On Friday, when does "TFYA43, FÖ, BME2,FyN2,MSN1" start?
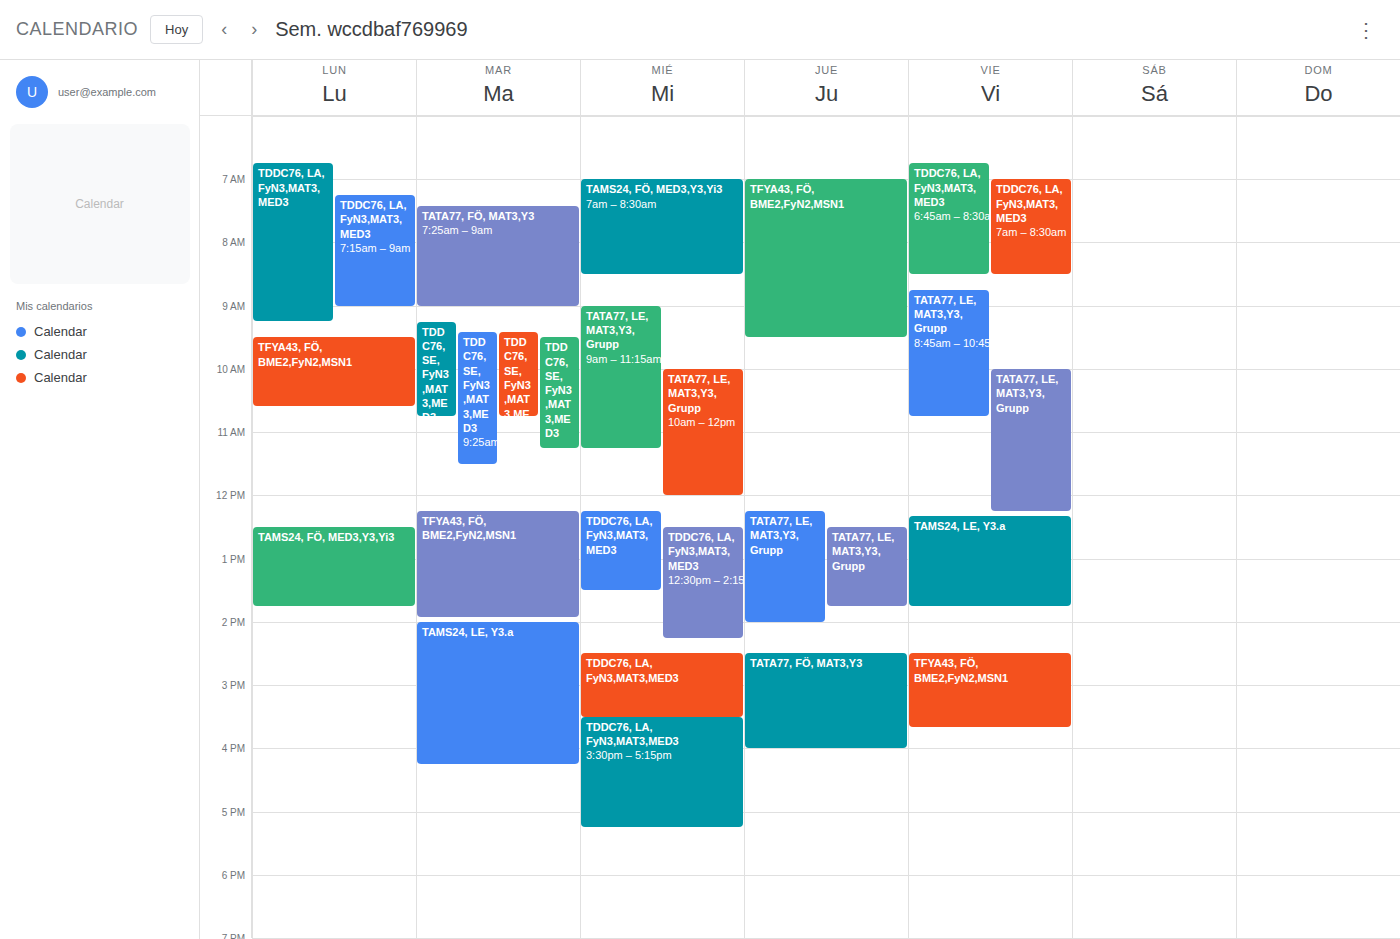
2:30 PM